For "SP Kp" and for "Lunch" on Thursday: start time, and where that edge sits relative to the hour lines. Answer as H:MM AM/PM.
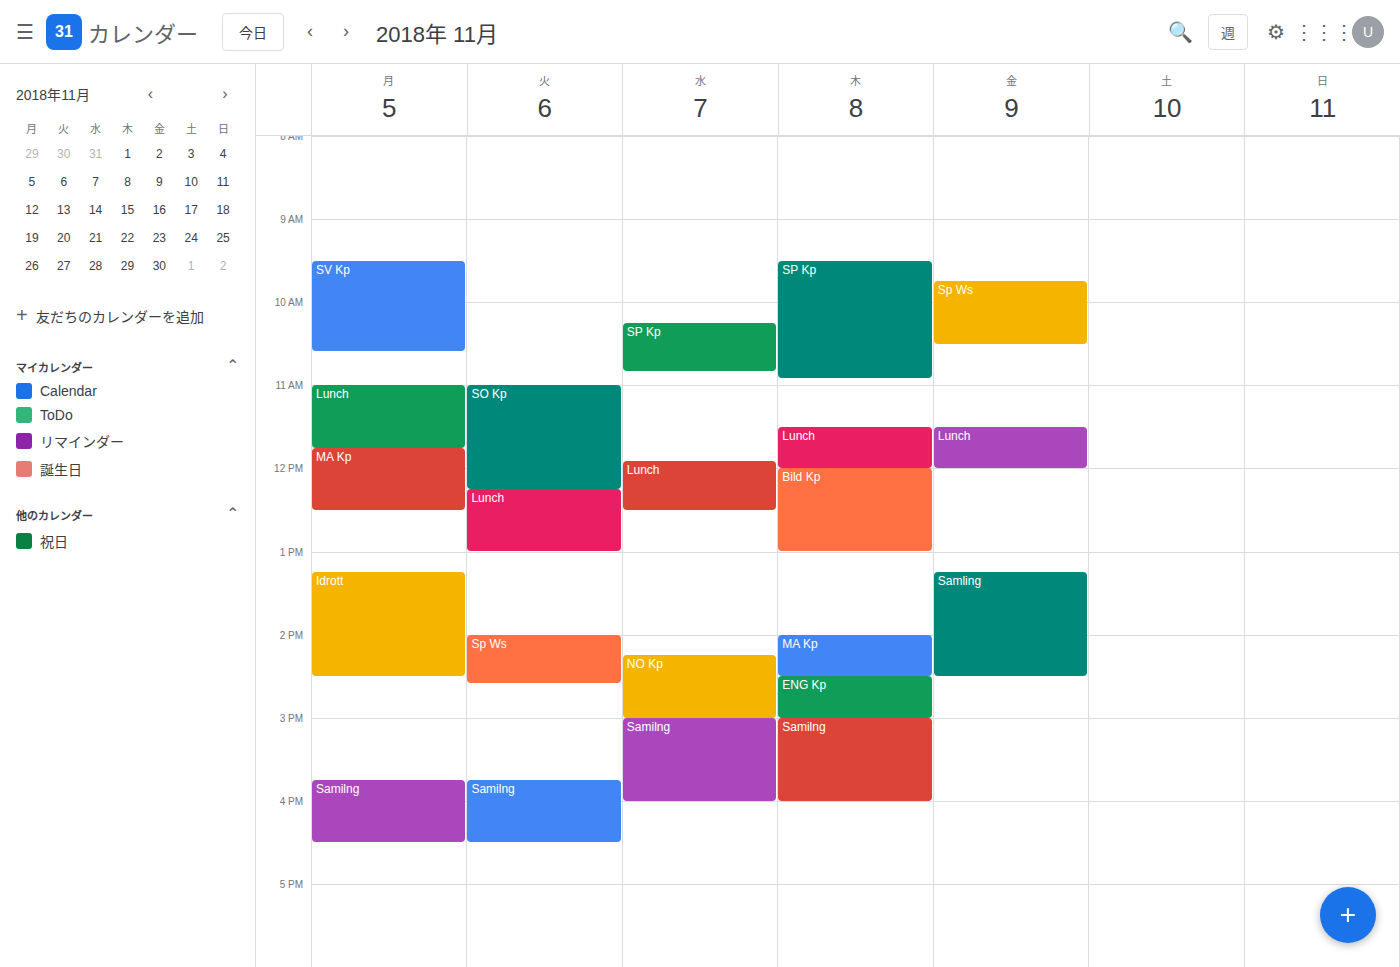
"SP Kp": 9:30 AM, halfway between the 9 AM and 10 AM lines. "Lunch": 11:30 AM, halfway between the 11 AM and 12 PM lines.